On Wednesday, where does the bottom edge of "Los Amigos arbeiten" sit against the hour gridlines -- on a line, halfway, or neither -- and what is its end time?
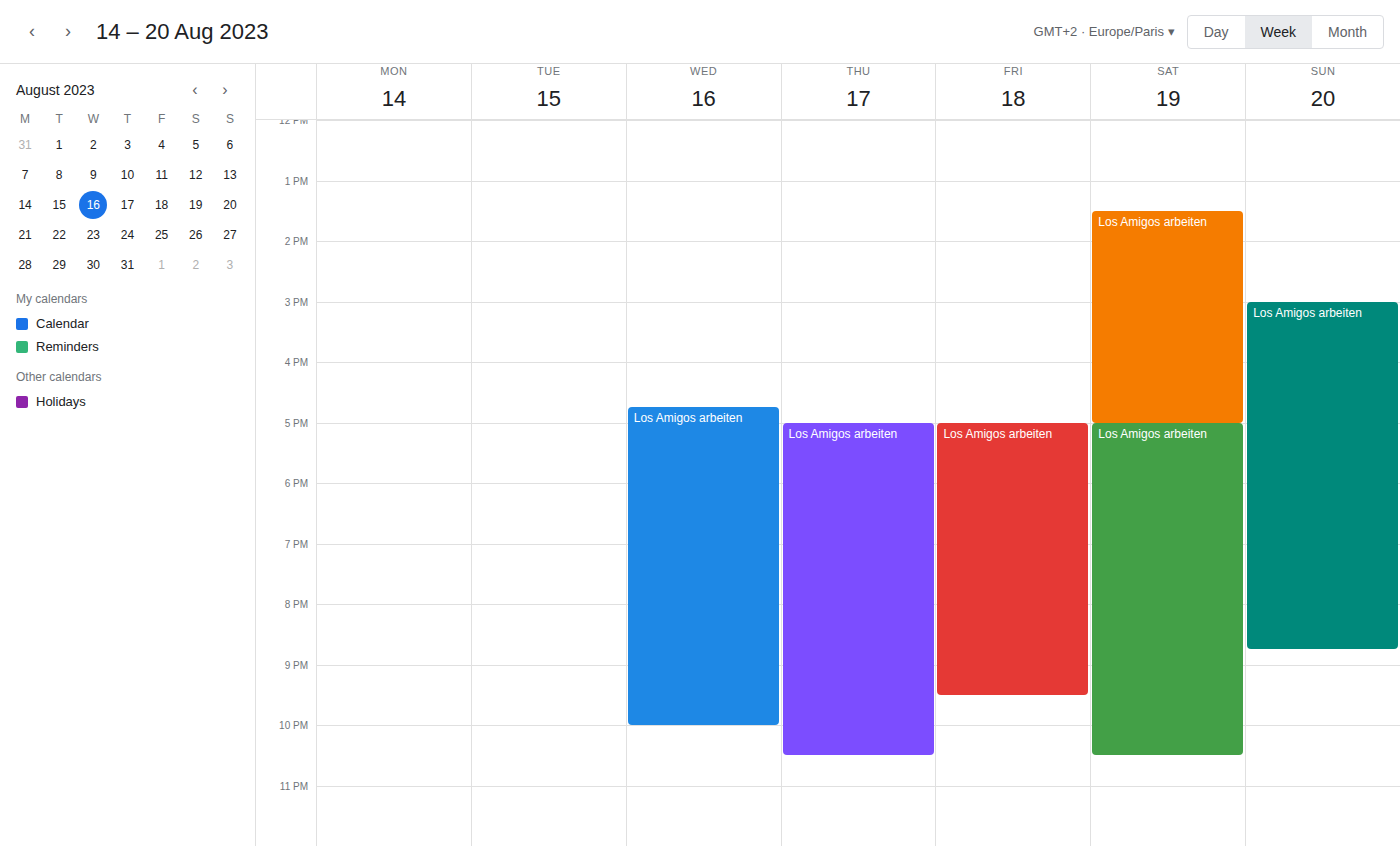
10:00 PM -- exactly on the 10 PM line.